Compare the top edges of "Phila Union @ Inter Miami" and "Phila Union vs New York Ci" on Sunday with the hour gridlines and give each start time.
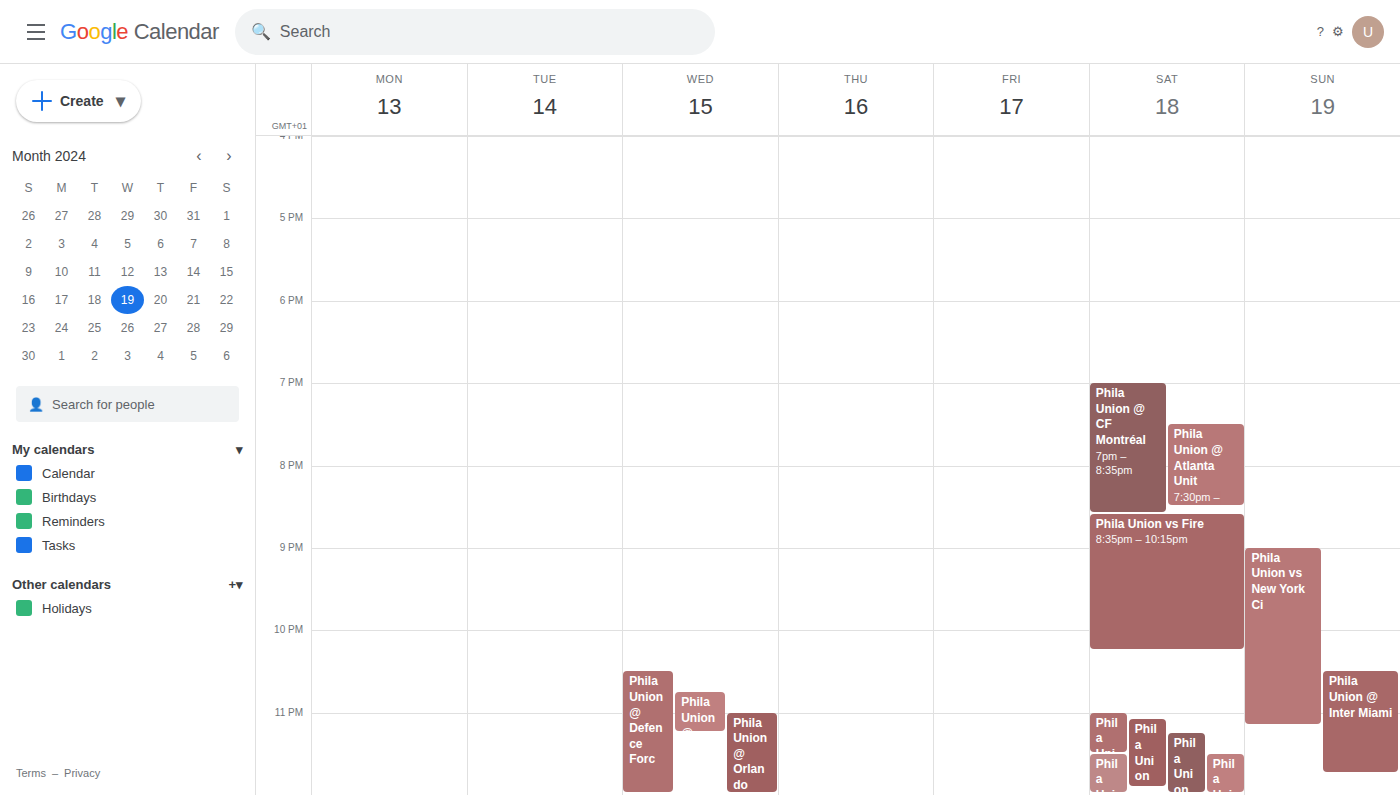
"Phila Union @ Inter Miami": 10:30 PM, halfway between the 10 PM and 11 PM lines. "Phila Union vs New York Ci": 9:00 PM, exactly on the 9 PM line.